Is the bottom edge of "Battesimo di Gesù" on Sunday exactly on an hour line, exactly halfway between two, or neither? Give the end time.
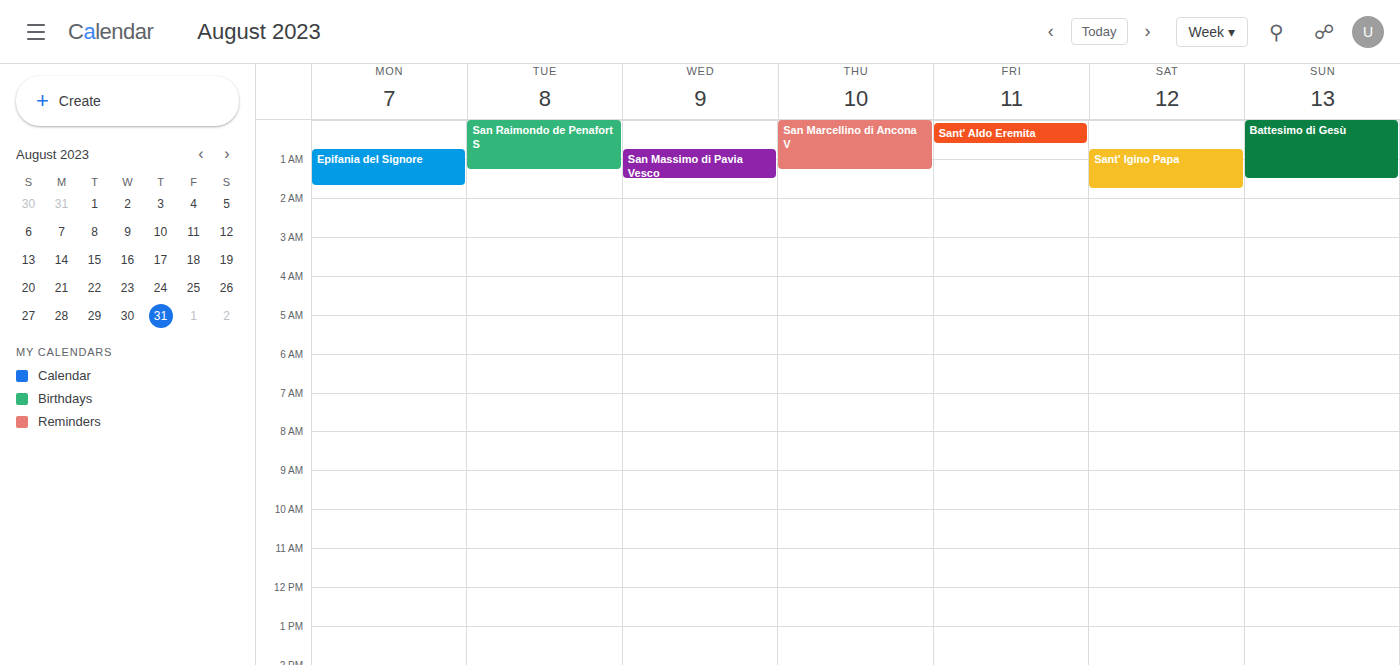
1:30 AM -- halfway between the 1 AM and 2 AM lines.